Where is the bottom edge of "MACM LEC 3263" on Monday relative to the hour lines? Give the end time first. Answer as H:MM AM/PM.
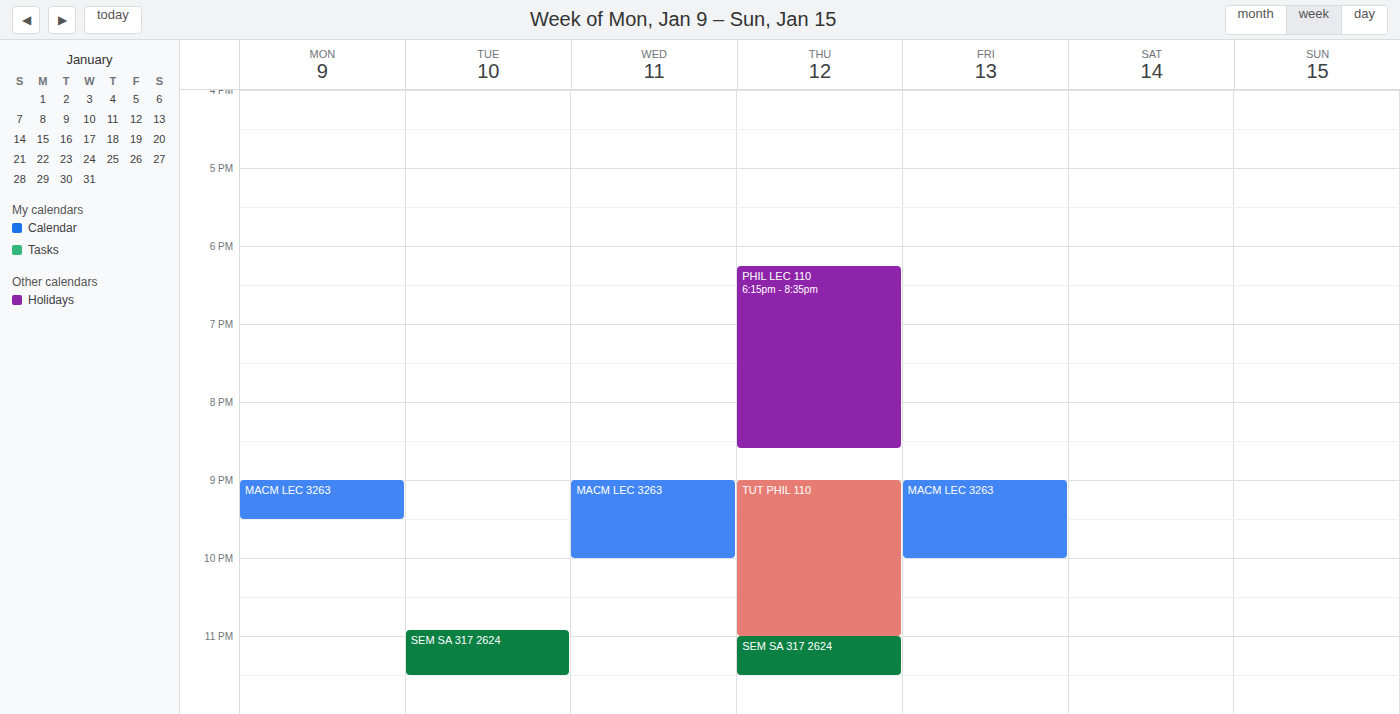
9:30 PM -- halfway between the 9 PM and 10 PM lines.